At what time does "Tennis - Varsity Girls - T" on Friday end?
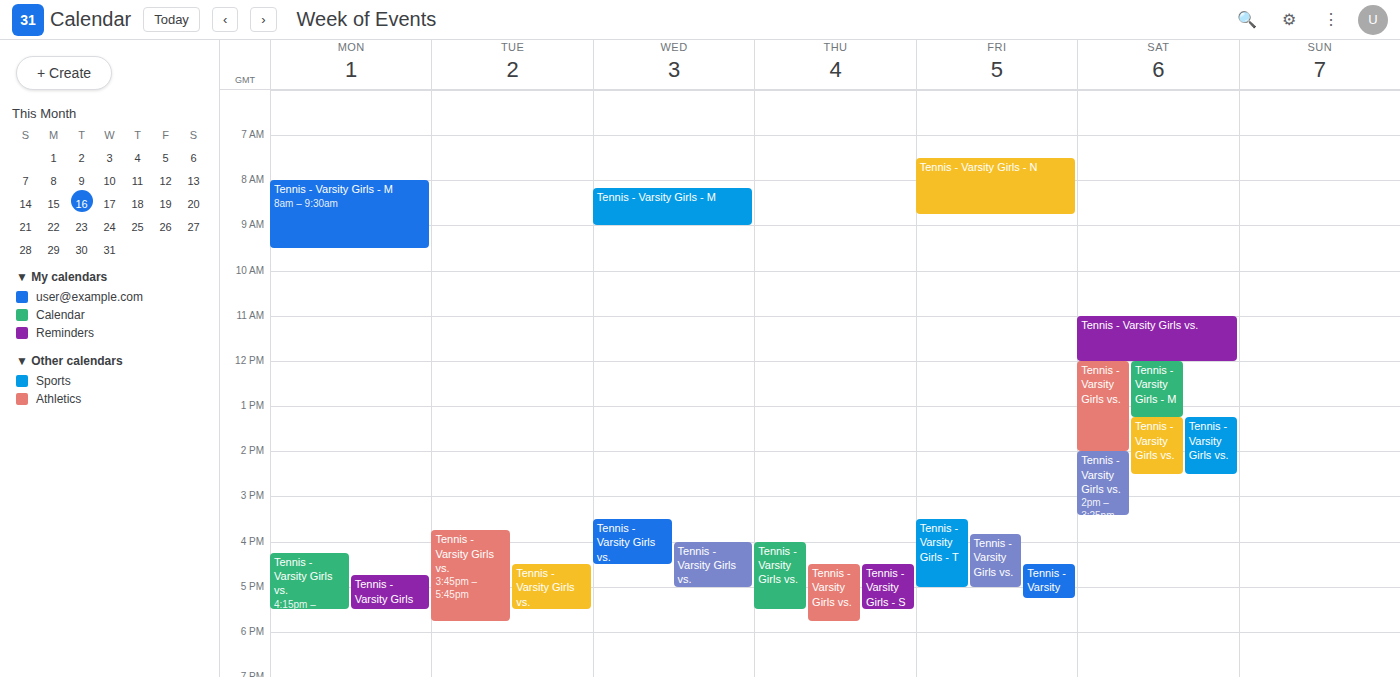
5:00 PM